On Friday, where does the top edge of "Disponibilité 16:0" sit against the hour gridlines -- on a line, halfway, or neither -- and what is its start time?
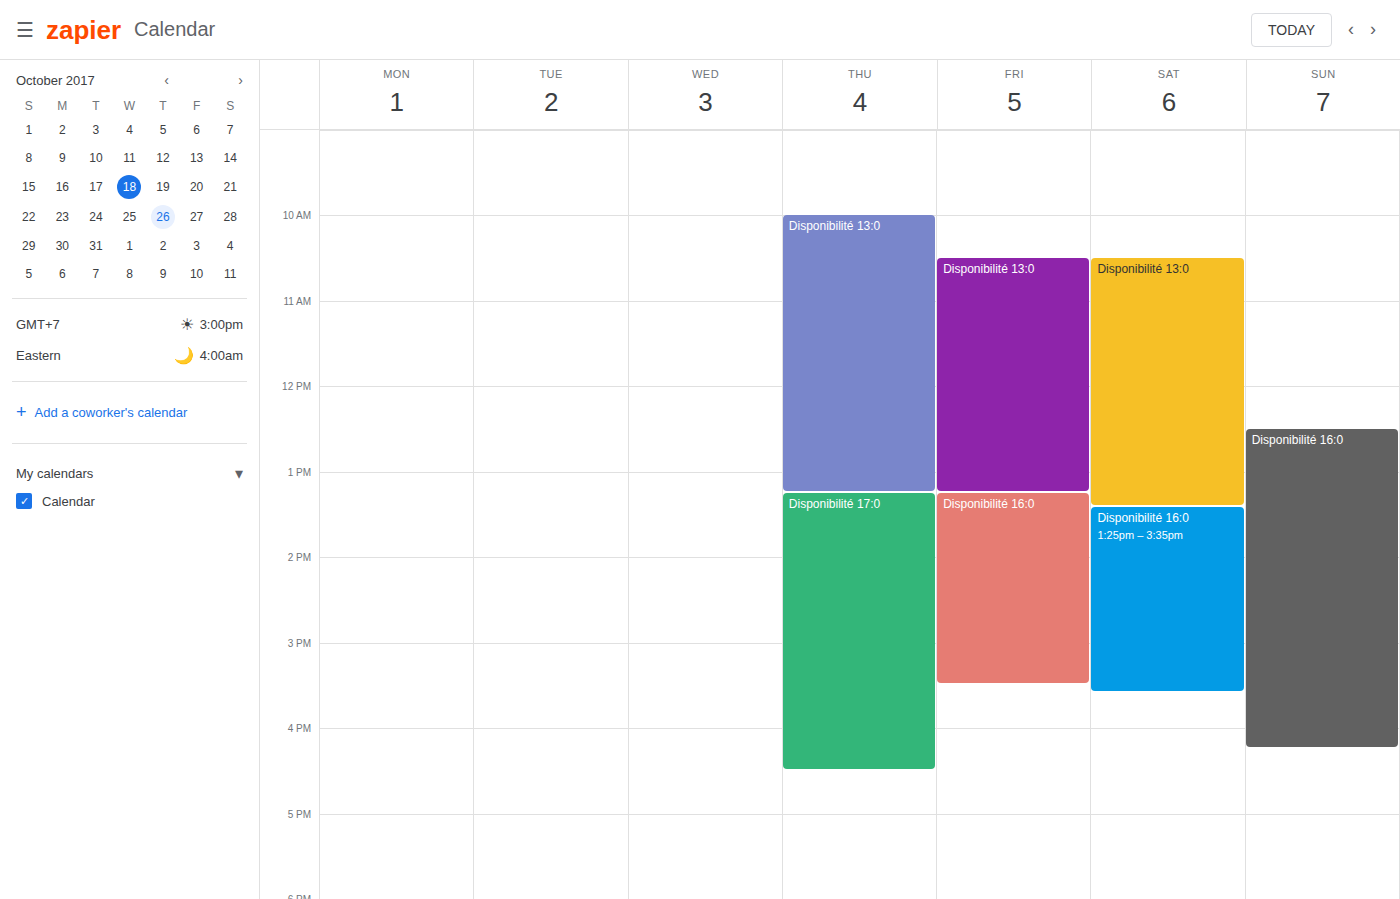
1:15 PM -- neither: a quarter of the way from the 1 PM line to the 2 PM line.